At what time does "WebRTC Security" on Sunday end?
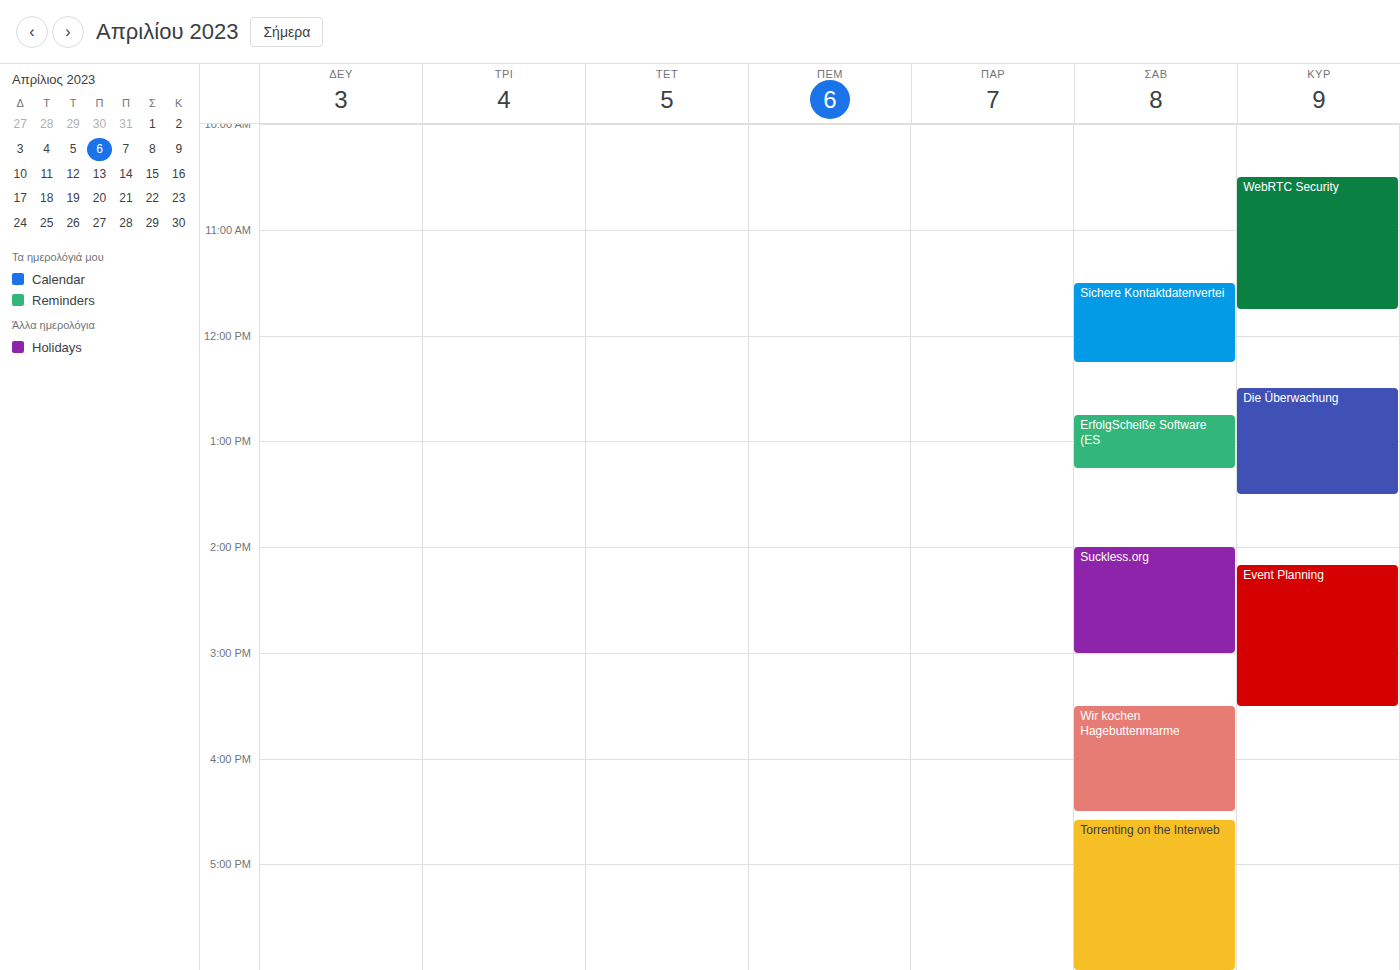
11:45 AM